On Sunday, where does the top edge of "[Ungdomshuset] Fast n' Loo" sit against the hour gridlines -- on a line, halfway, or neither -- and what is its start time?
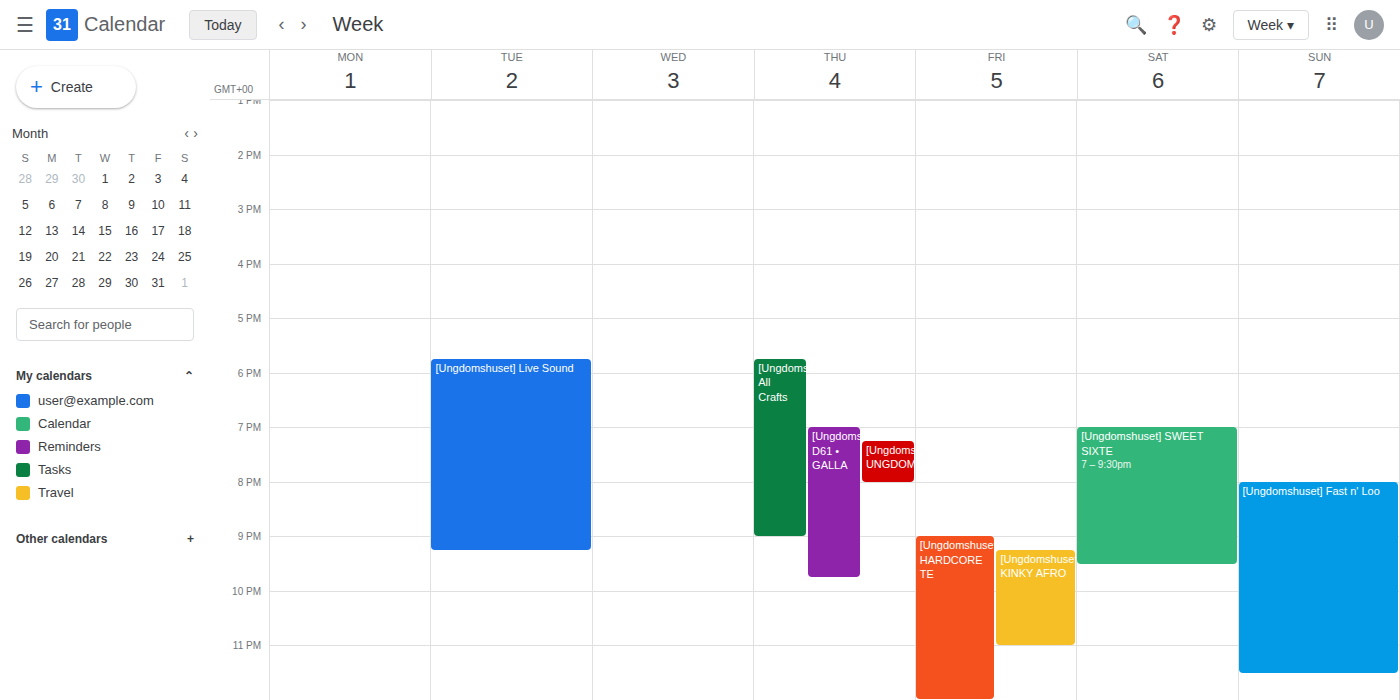
8:00 PM -- exactly on the 8 PM line.